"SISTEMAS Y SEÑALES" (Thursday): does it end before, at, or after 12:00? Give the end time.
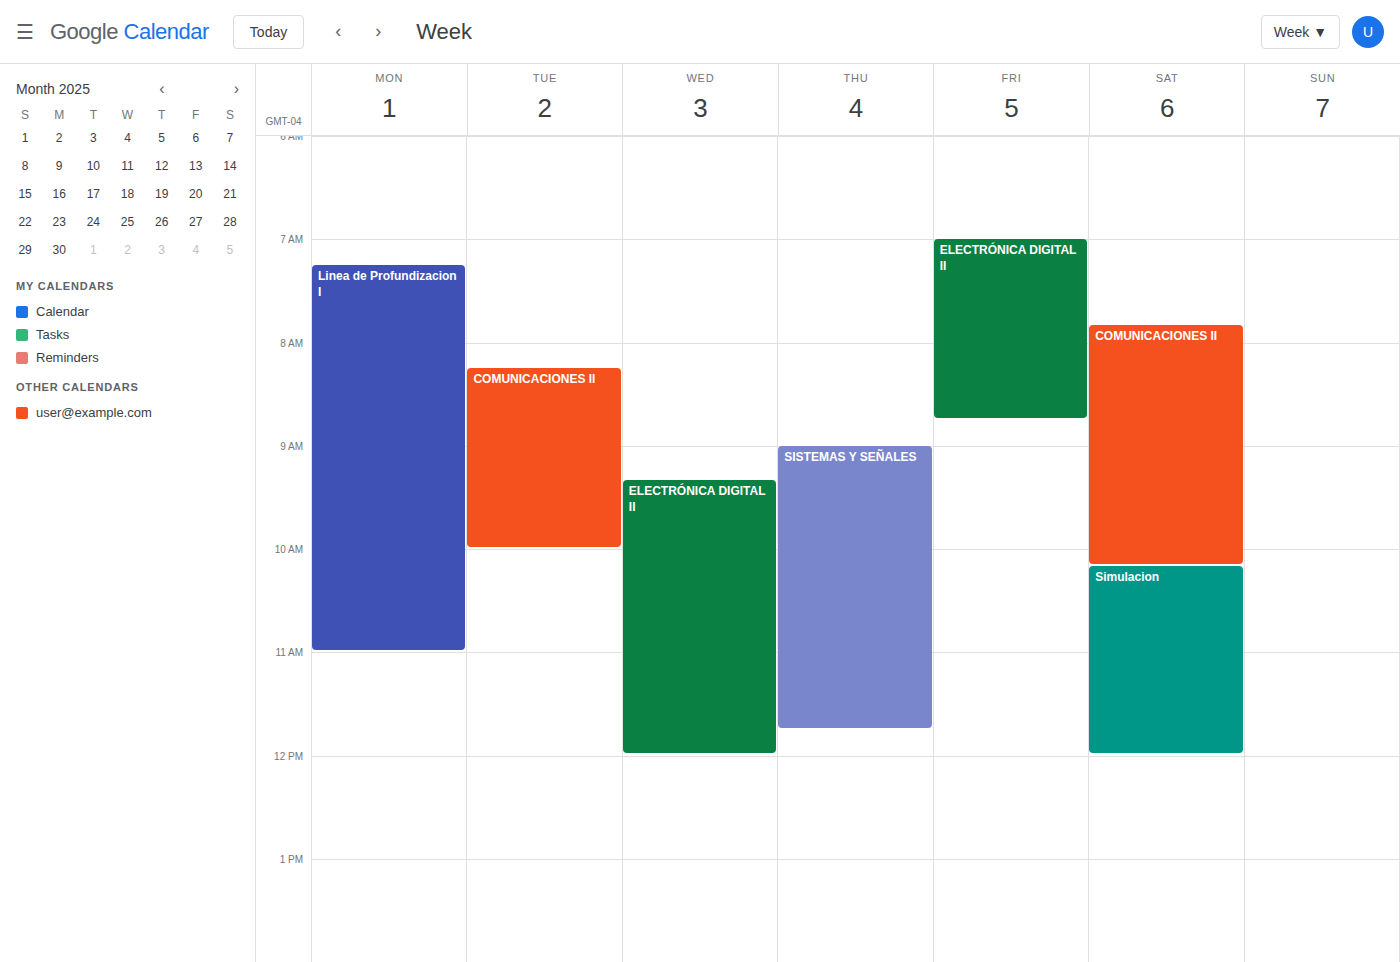
11:45 -- before 12:00, 15 minutes above the 12:00 line.